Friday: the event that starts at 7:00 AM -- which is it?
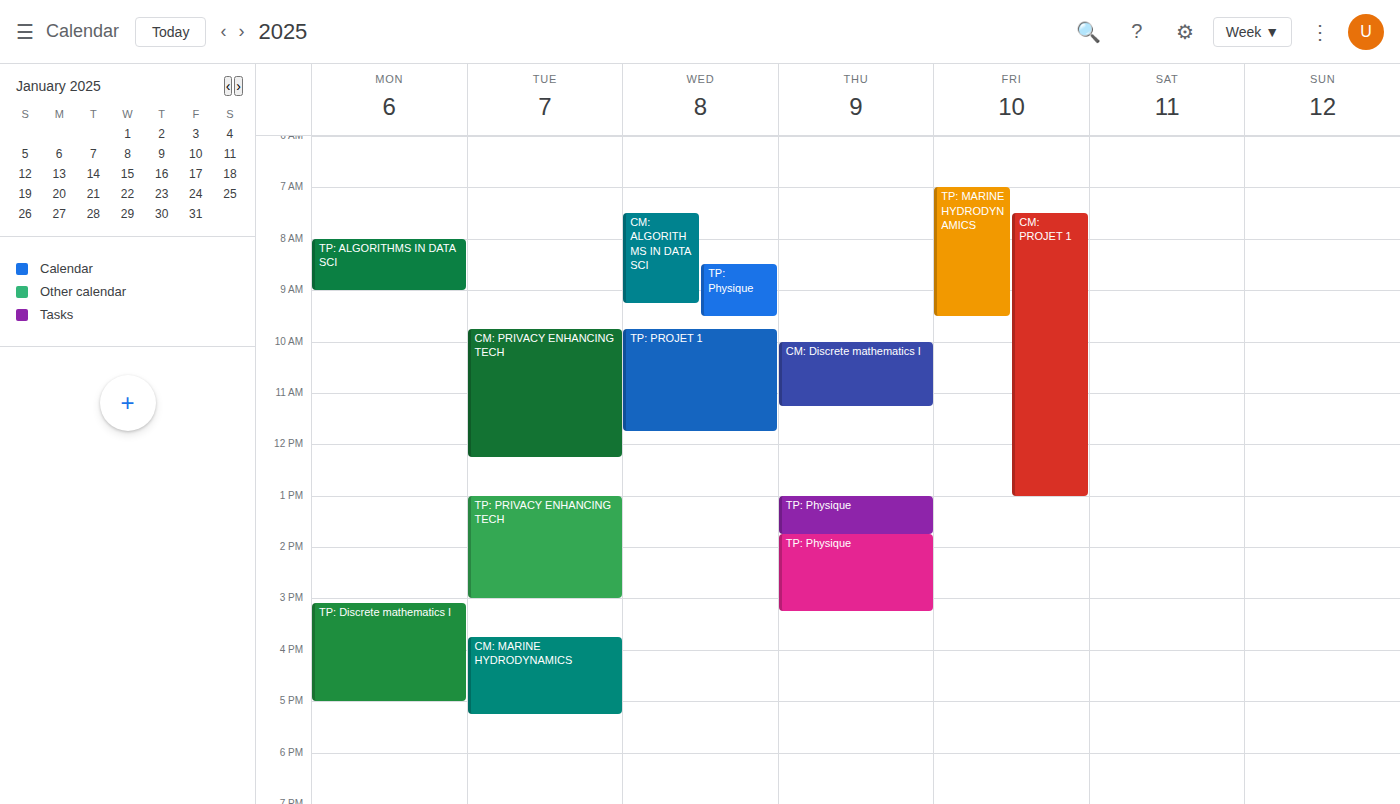
"TP: MARINE HYDRODYNAMICS"